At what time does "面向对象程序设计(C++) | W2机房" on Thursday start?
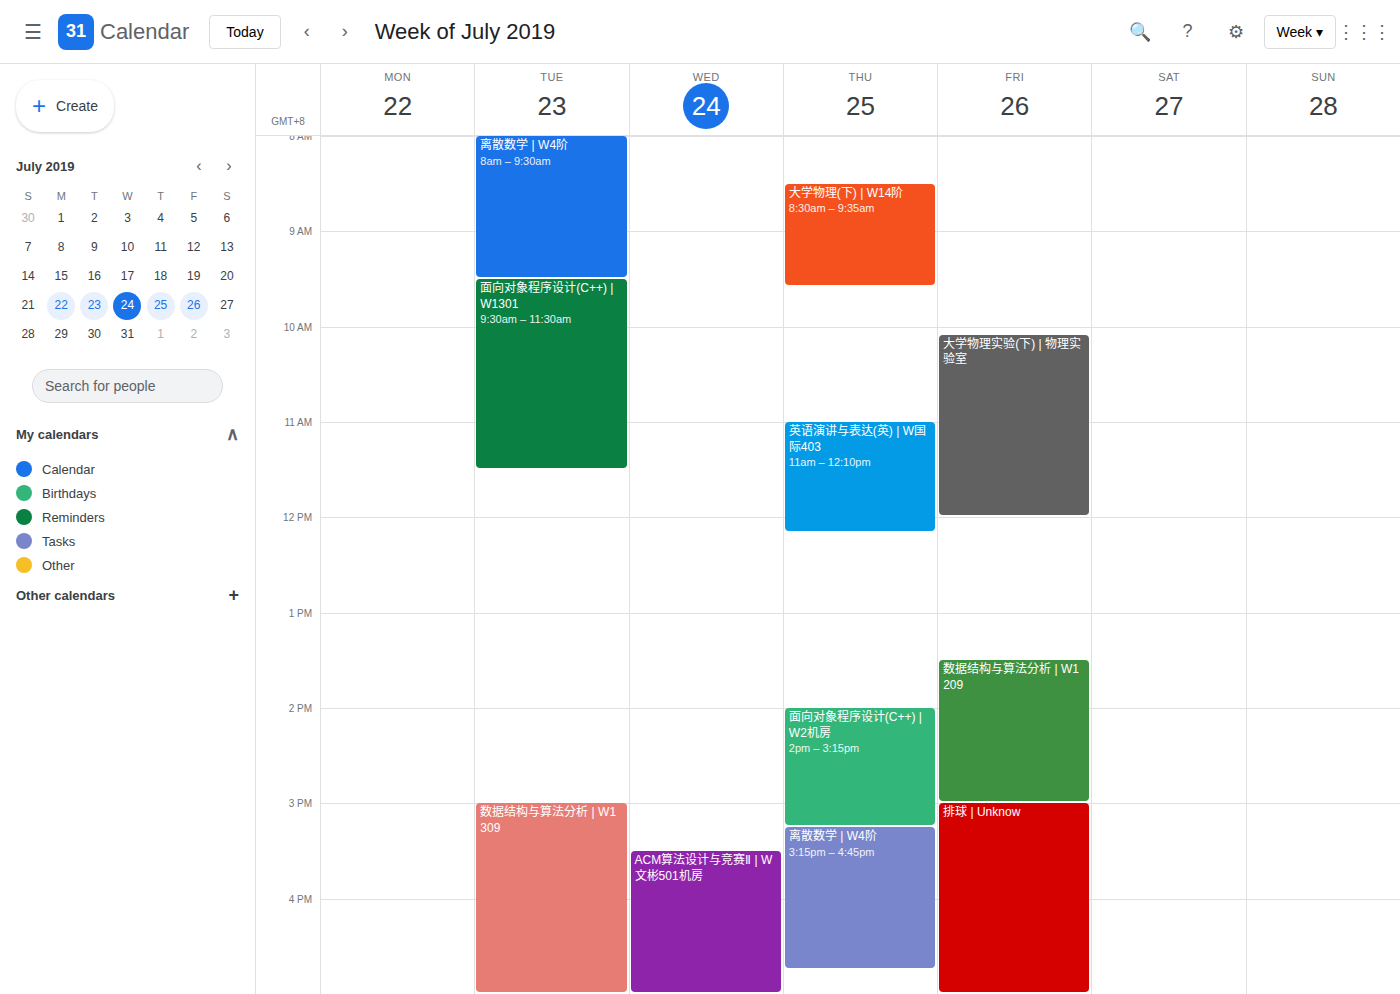
2:00 PM